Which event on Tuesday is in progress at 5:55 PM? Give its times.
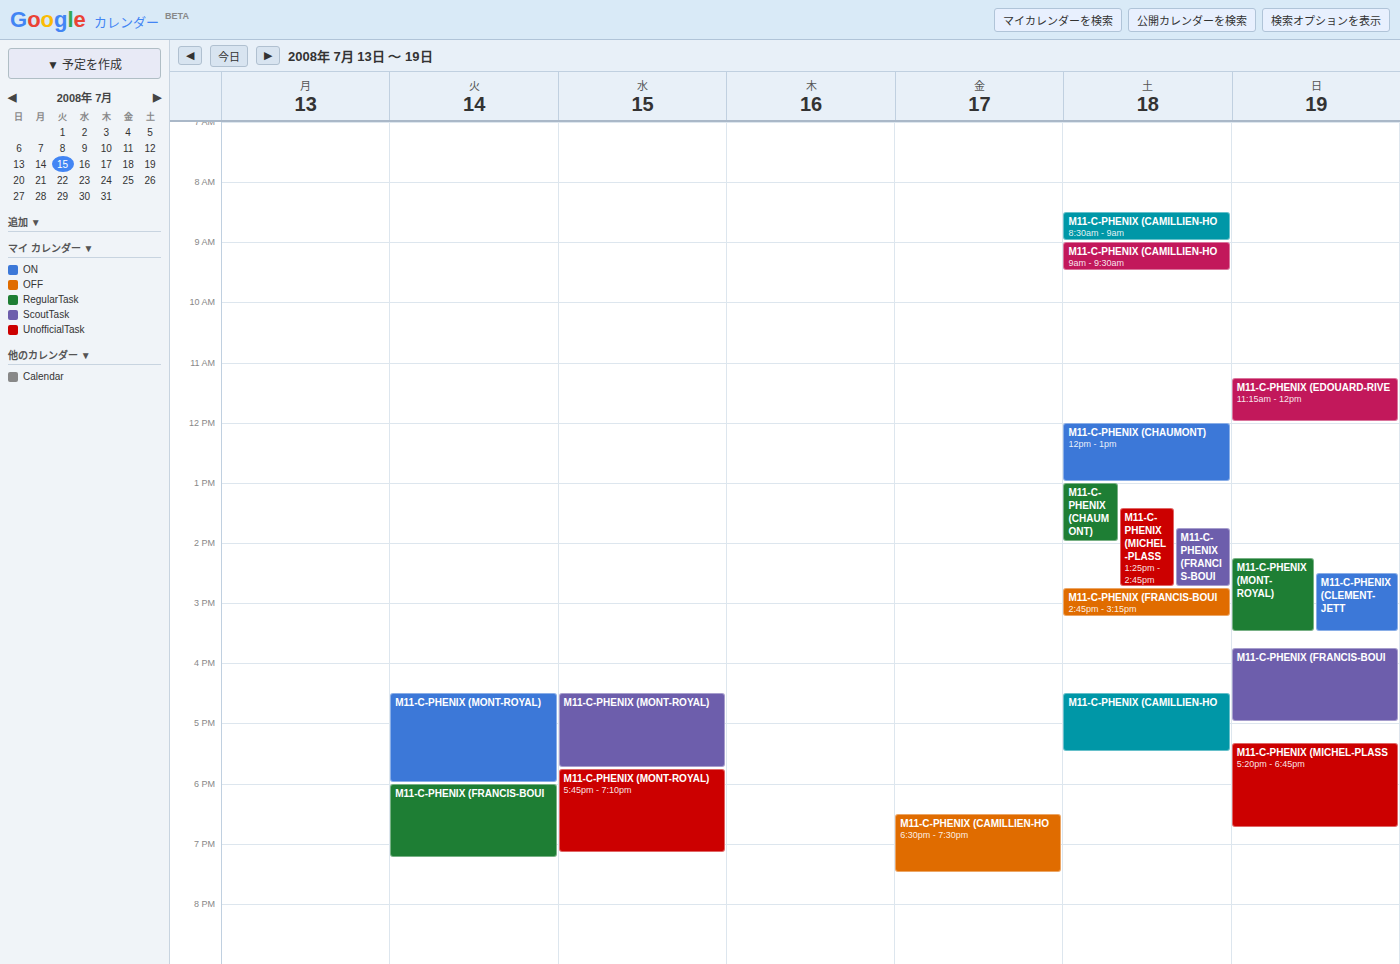
"M11-C-PHENIX (MONT-ROYAL)", 4:30 PM to 6:00 PM